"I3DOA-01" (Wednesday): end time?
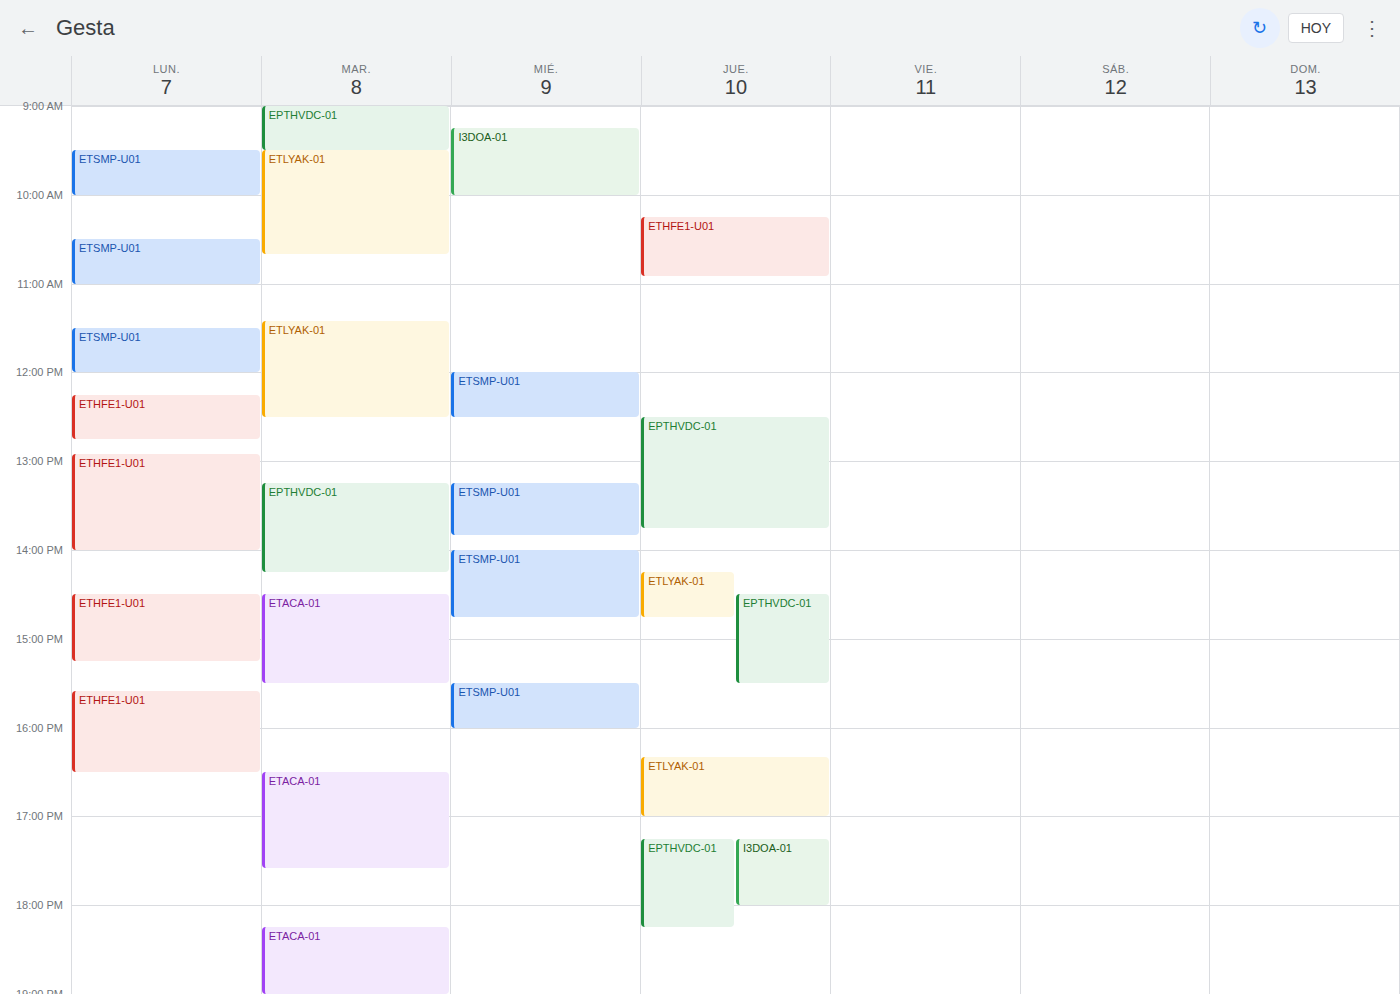
10:00 AM